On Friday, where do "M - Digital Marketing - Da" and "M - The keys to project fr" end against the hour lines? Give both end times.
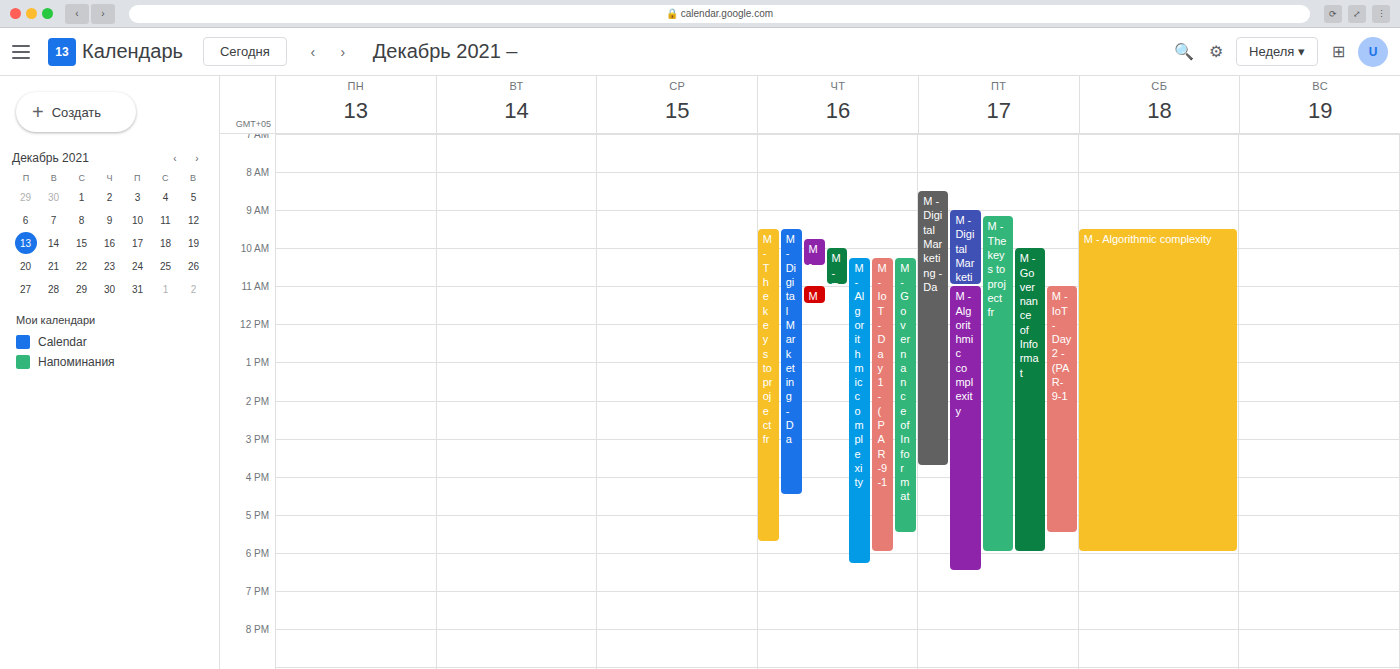
"M - Digital Marketing - Da": 3:45 PM, neither: three quarters of the way from the 3 PM line to the 4 PM line. "M - The keys to project fr": 6:00 PM, exactly on the 6 PM line.